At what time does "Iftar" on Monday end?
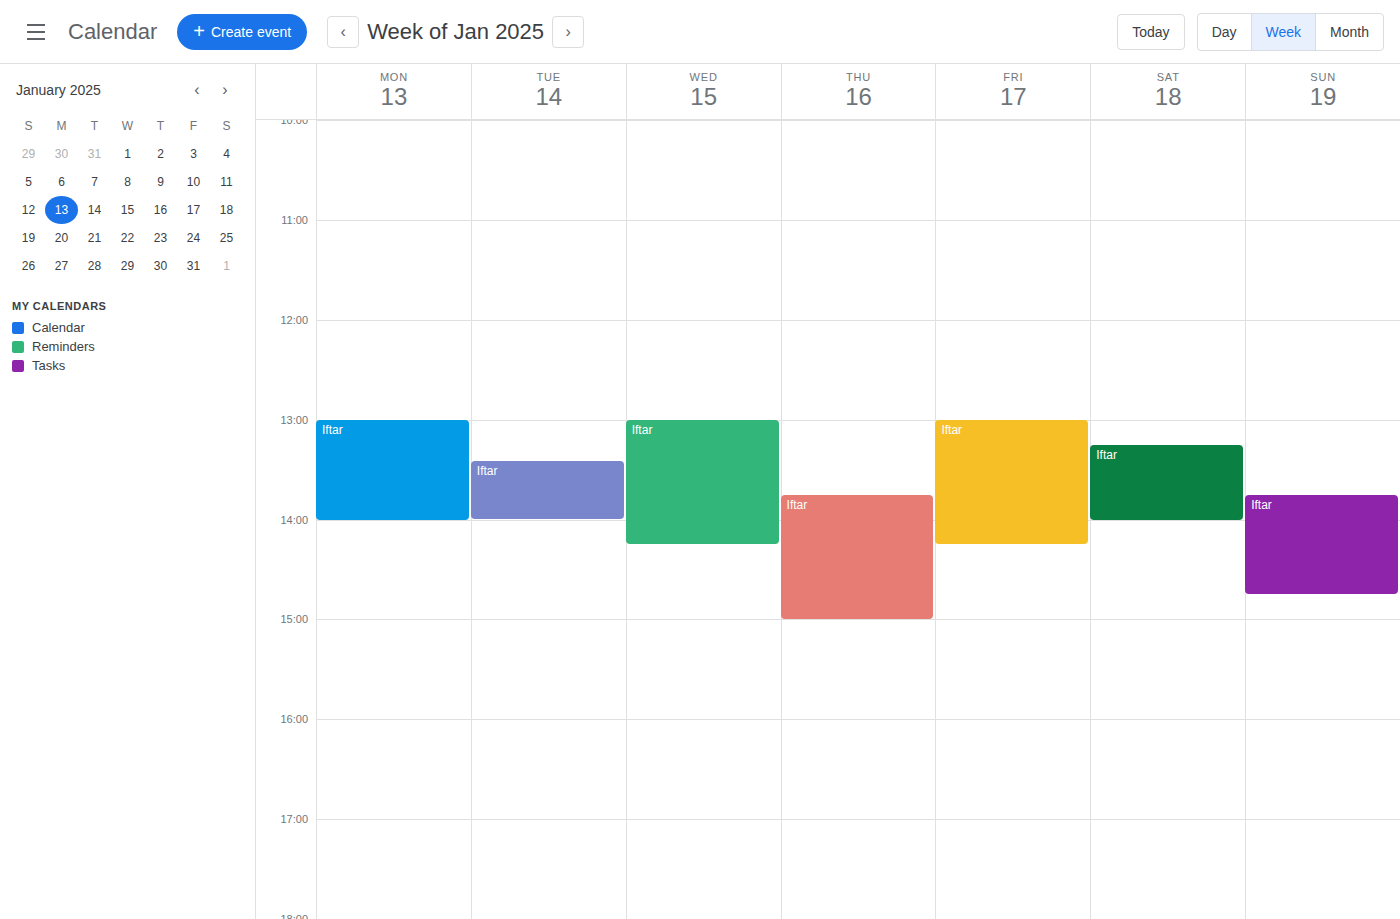
2:00 PM